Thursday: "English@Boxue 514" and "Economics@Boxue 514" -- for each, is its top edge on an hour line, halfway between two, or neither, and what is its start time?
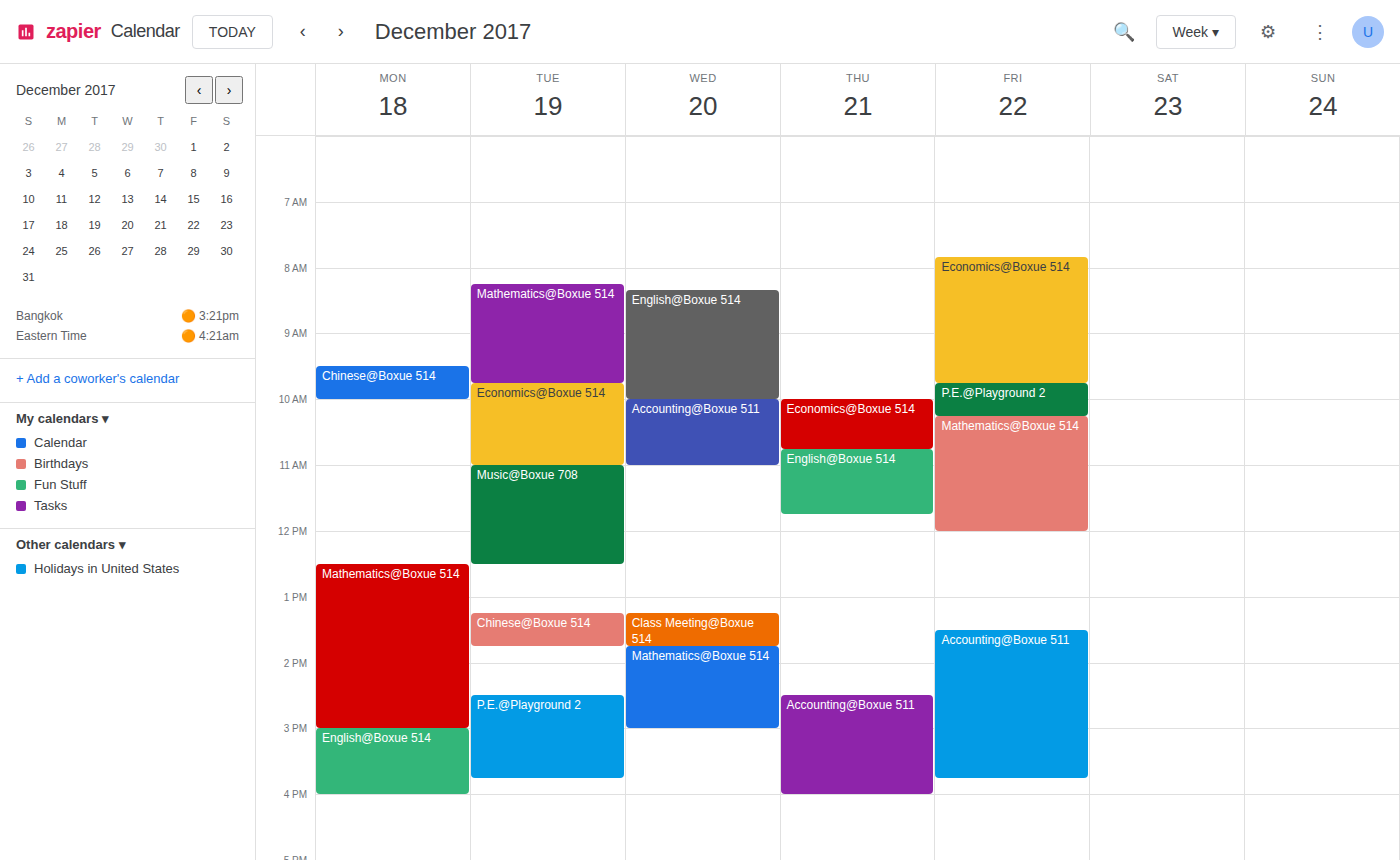
"English@Boxue 514": 10:45 AM, neither: three quarters of the way from the 10 AM line to the 11 AM line. "Economics@Boxue 514": 10:00 AM, exactly on the 10 AM line.